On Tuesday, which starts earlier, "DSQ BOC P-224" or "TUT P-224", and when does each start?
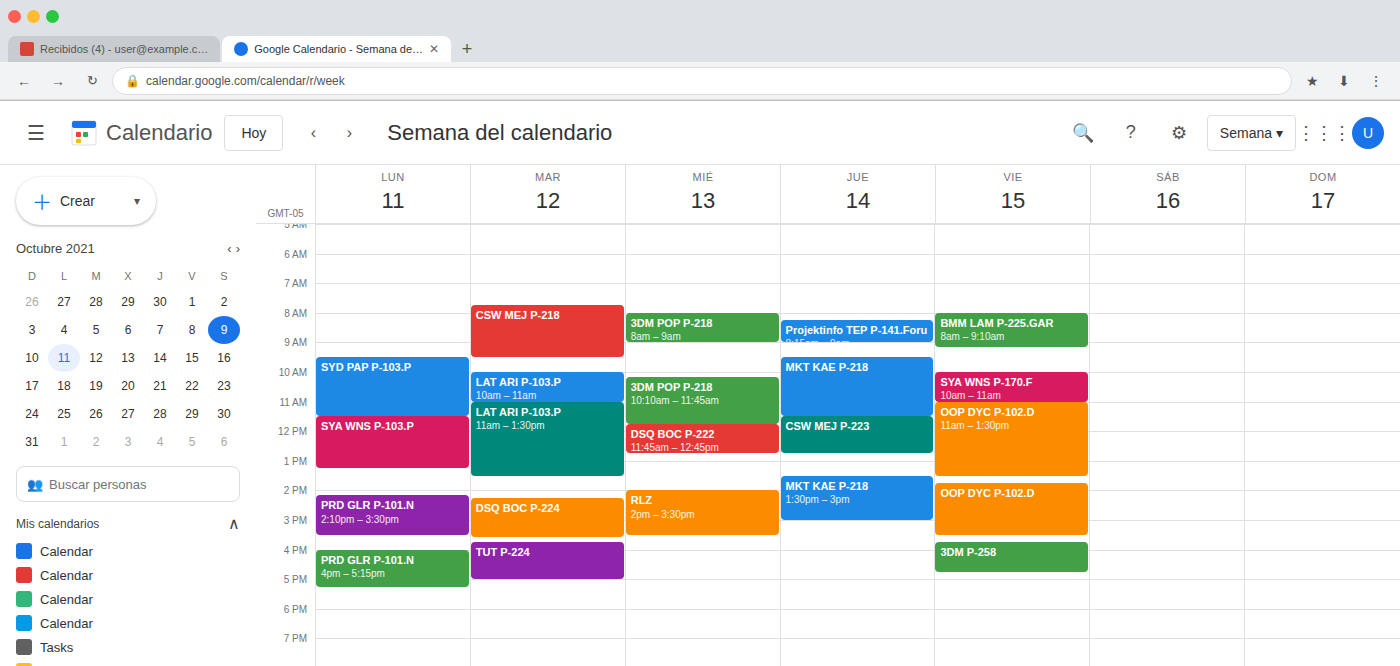
"DSQ BOC P-224" 2:15 PM; "TUT P-224" 3:45 PM.